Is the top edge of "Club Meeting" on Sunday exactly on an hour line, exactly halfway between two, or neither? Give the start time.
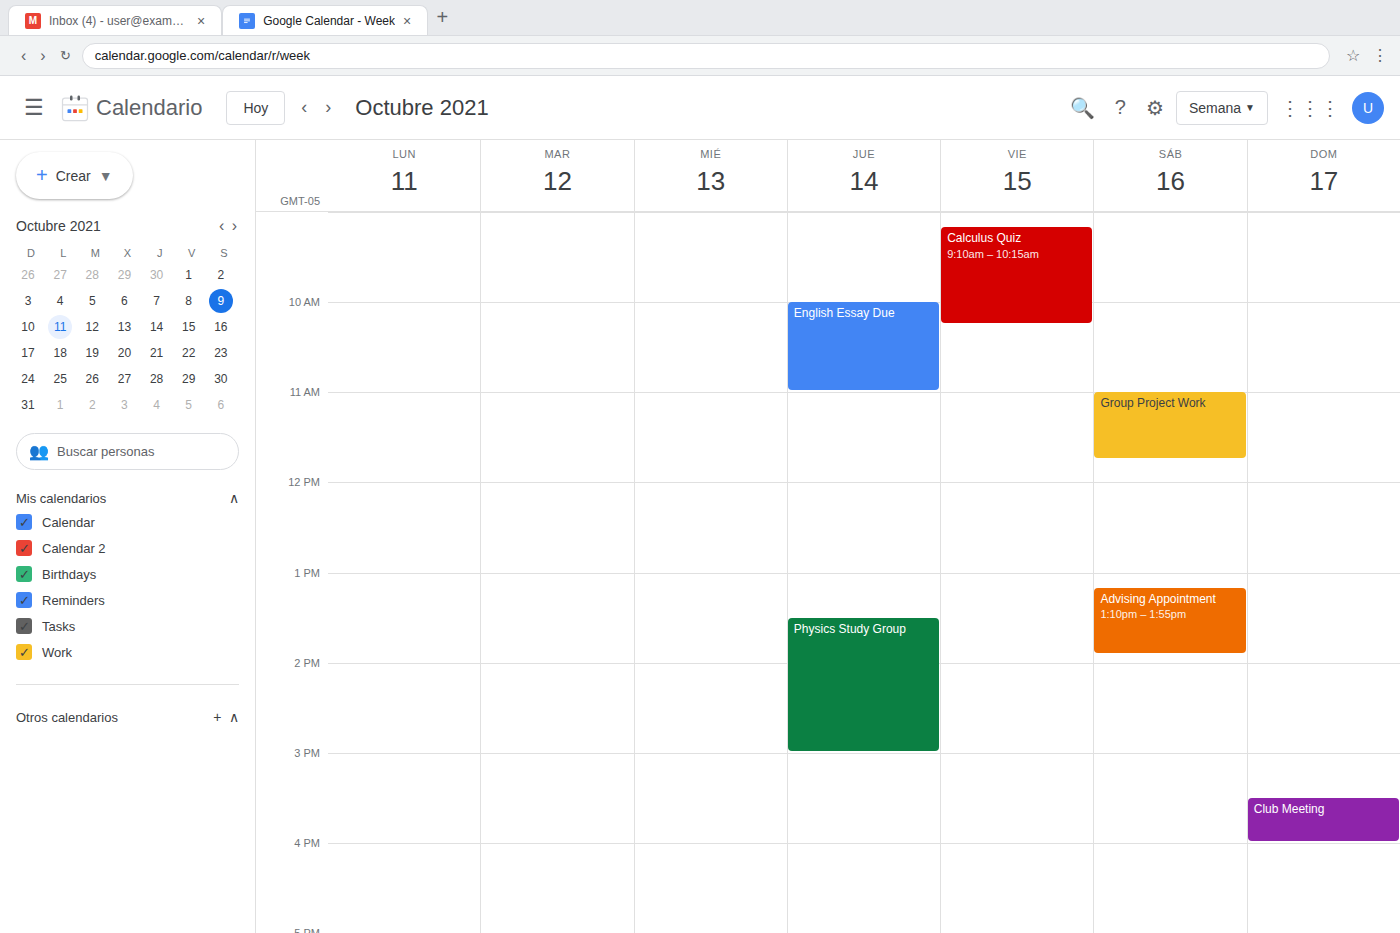
3:30 PM -- halfway between the 3 PM and 4 PM lines.